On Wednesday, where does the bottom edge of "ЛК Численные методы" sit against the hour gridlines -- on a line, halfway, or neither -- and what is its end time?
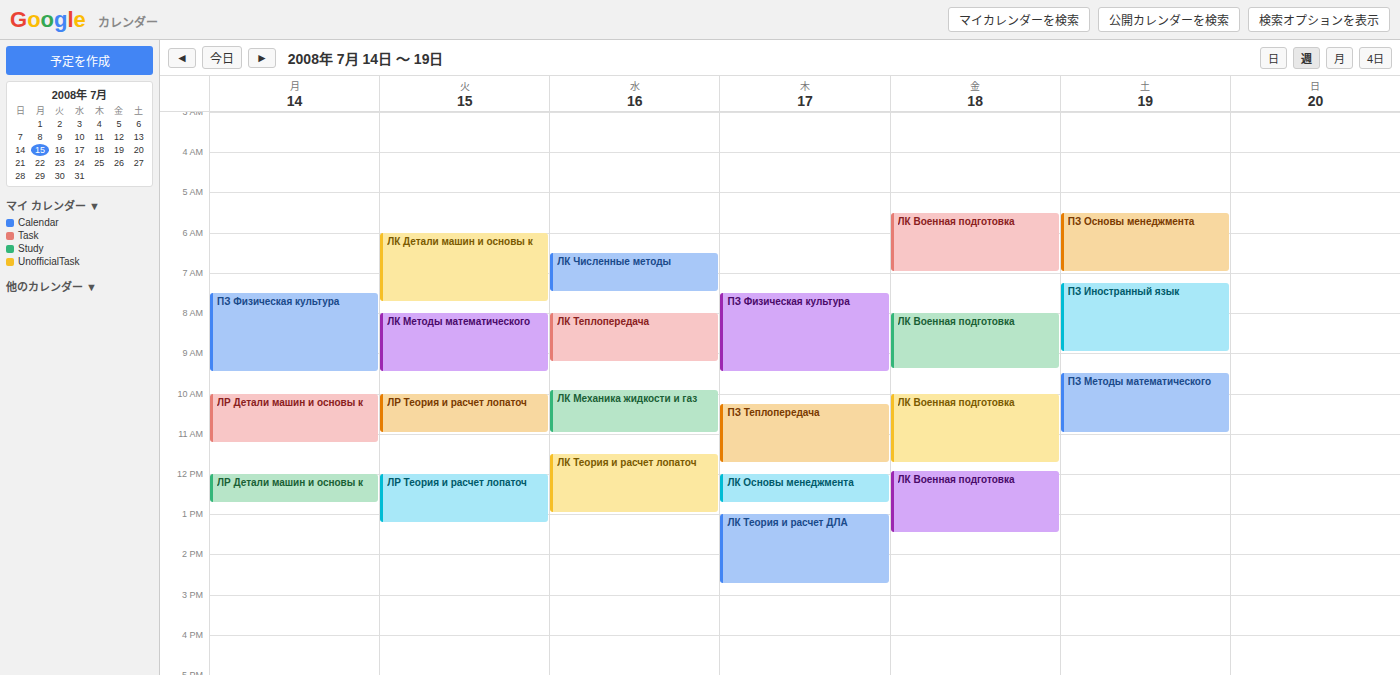
7:30 AM -- halfway between the 7 AM and 8 AM lines.